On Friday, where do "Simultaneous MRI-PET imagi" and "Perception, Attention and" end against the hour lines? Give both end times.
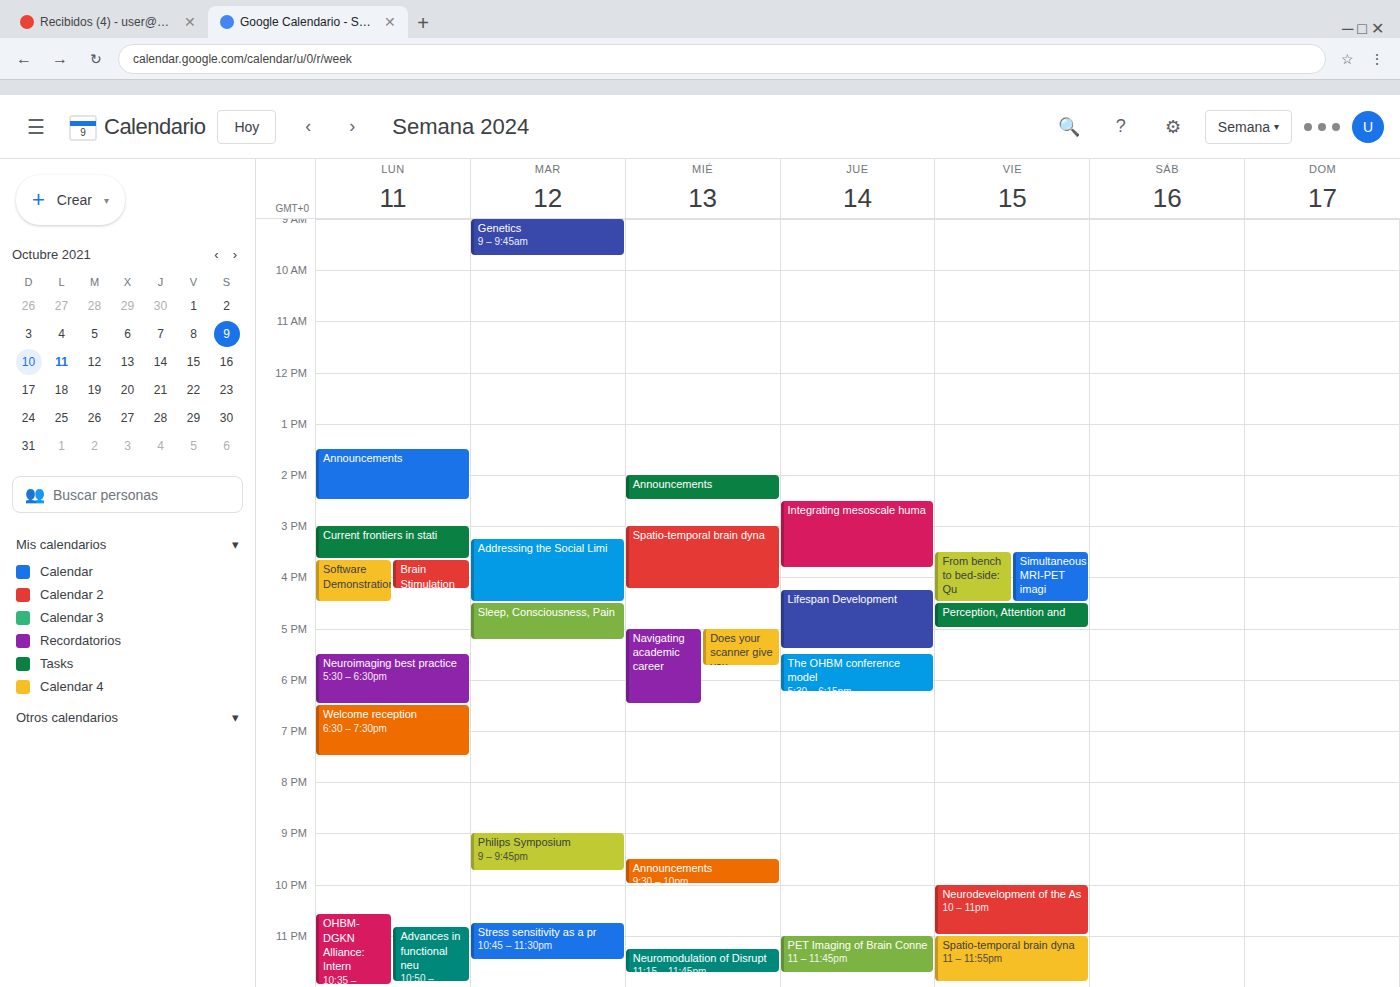
"Simultaneous MRI-PET imagi": 4:30 PM, halfway between the 4 PM and 5 PM lines. "Perception, Attention and": 5:00 PM, exactly on the 5 PM line.